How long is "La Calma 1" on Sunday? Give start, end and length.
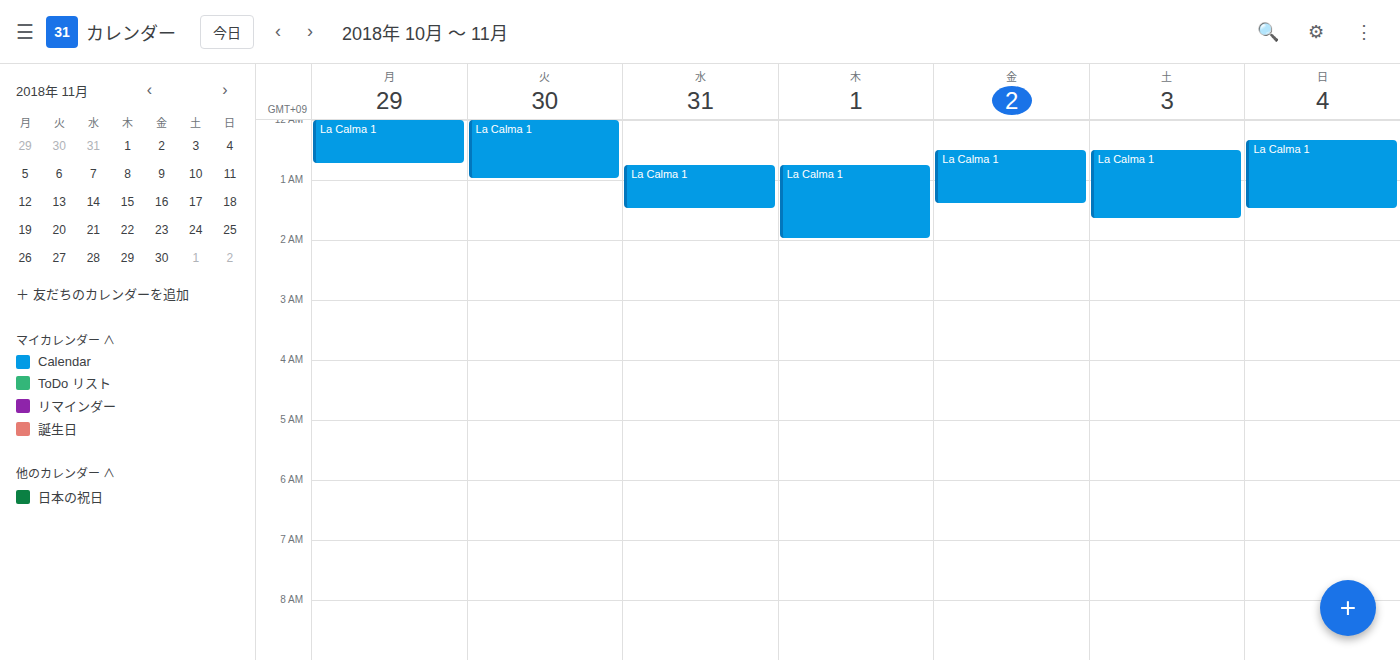
12:20 AM to 1:30 AM, 1 hour 10 minutes